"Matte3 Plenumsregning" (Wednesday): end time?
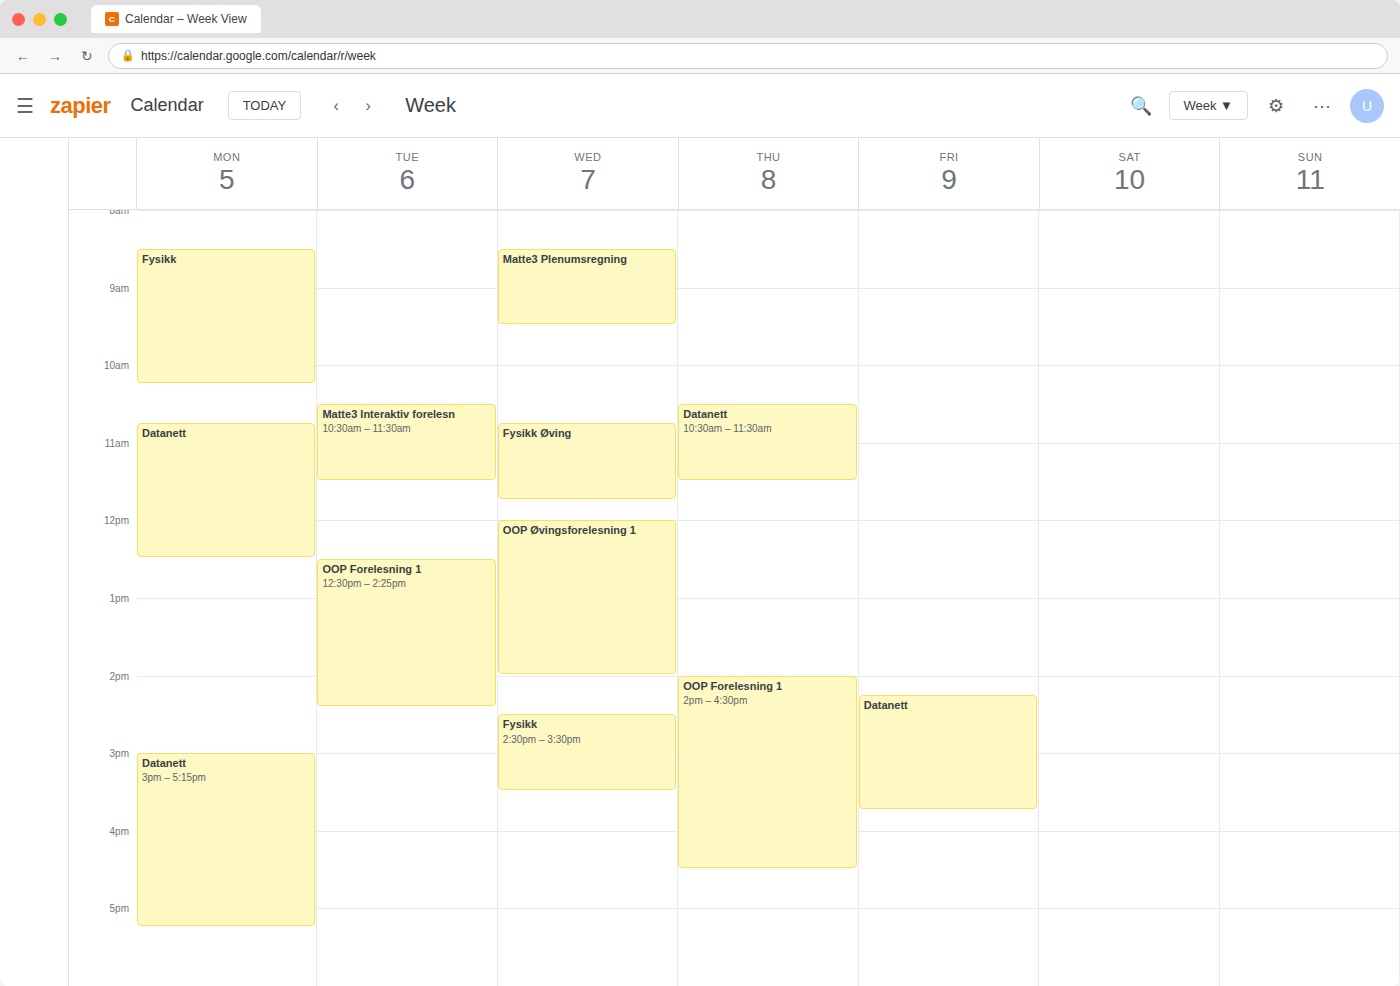
9:30 AM